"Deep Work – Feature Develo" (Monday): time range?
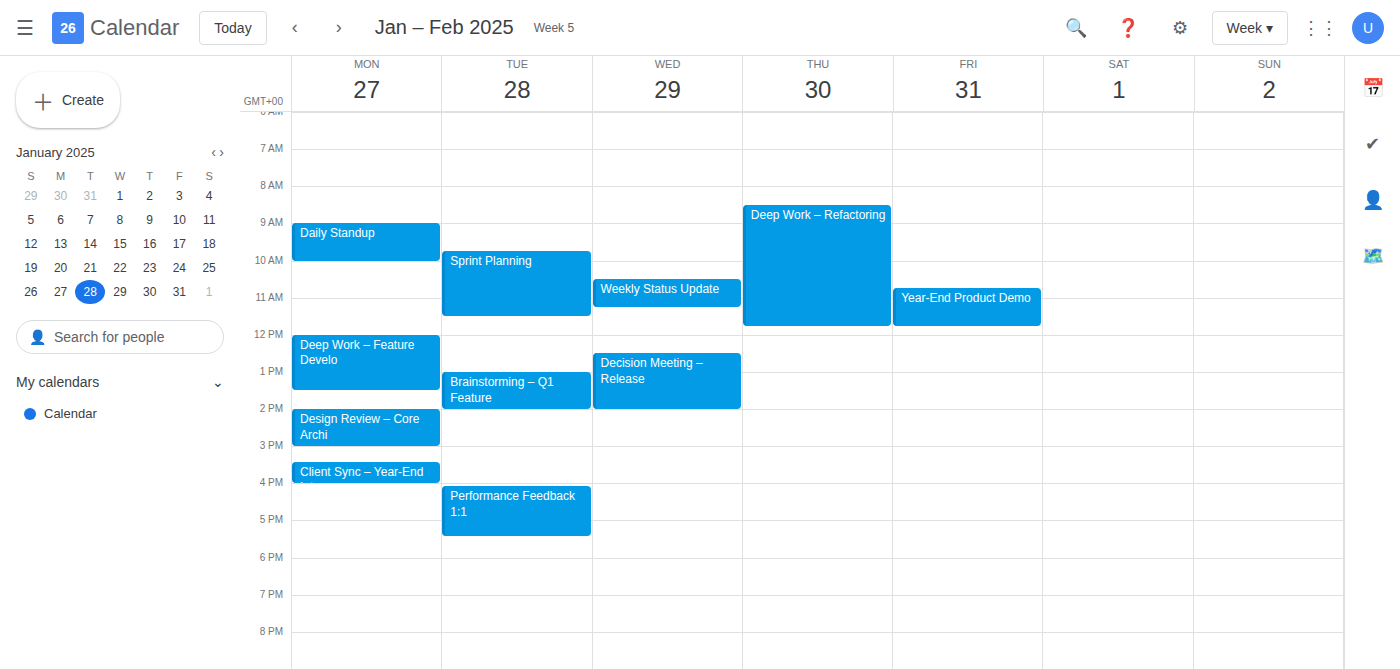
12:00 PM to 1:30 PM